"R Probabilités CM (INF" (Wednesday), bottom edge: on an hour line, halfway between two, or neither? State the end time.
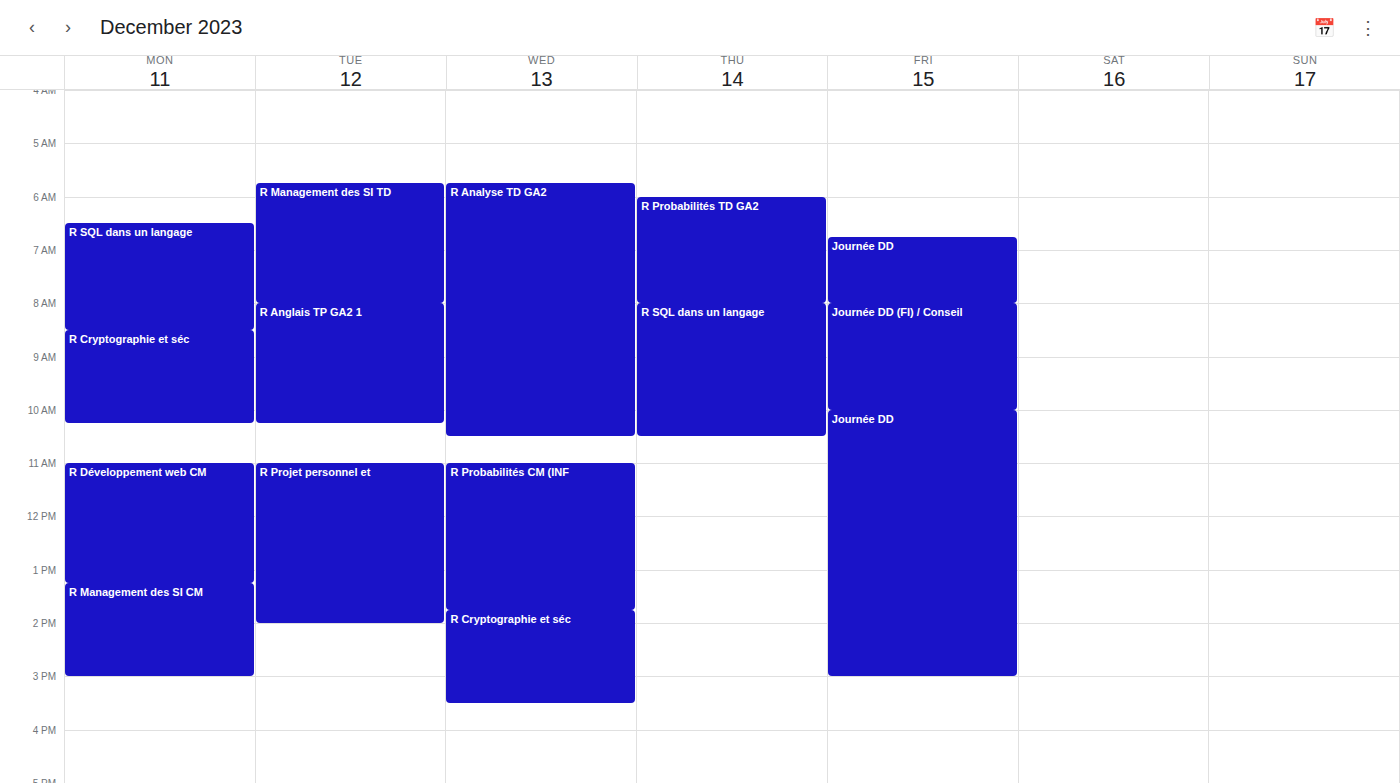
13:45 -- neither: three quarters of the way from the 13:00 line to the 14:00 line.